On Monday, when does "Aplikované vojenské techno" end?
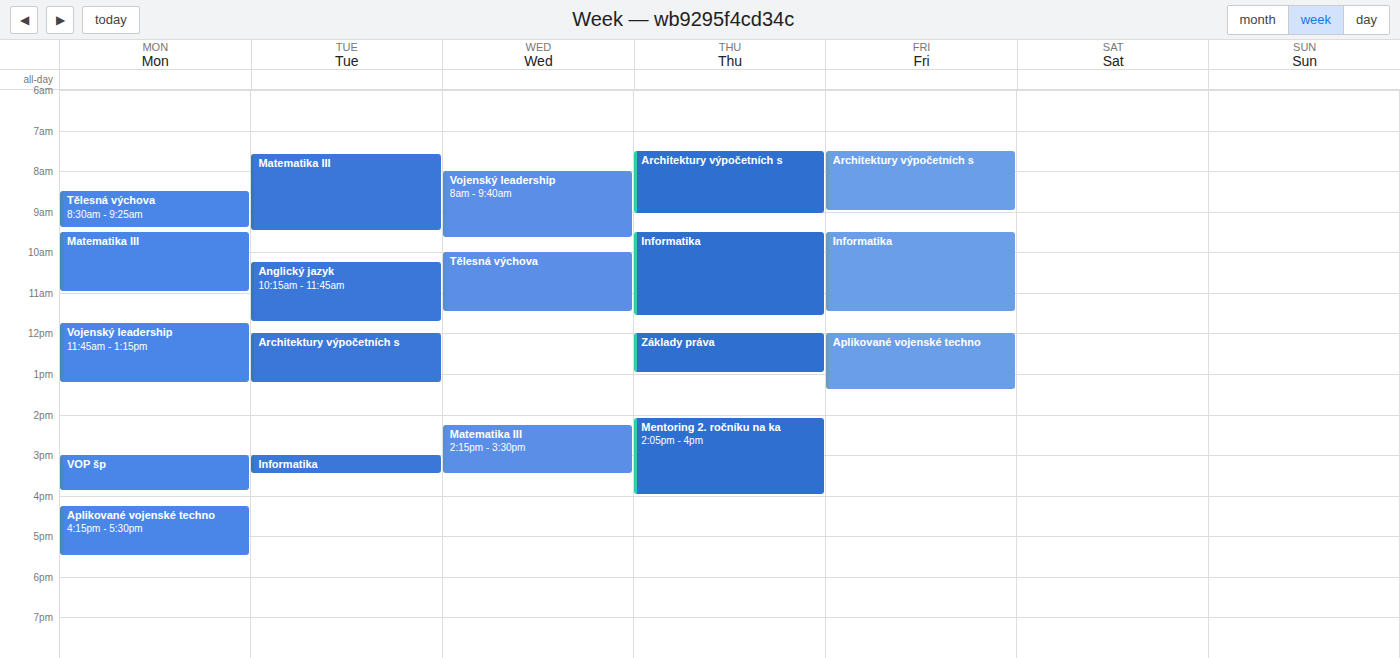
5:30 PM